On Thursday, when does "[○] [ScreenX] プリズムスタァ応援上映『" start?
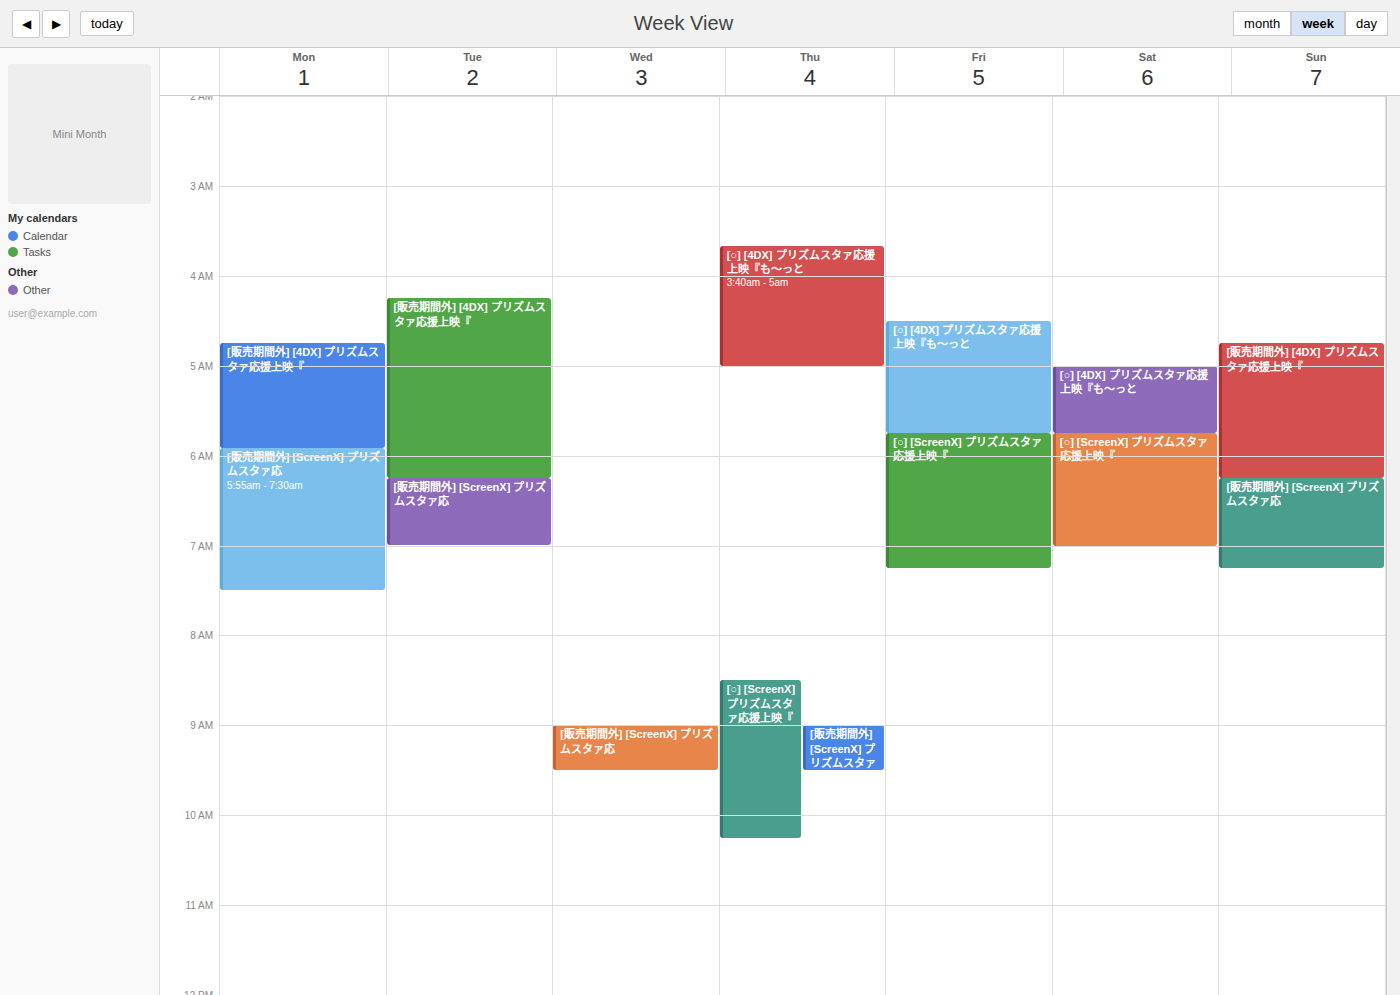
8:30 AM